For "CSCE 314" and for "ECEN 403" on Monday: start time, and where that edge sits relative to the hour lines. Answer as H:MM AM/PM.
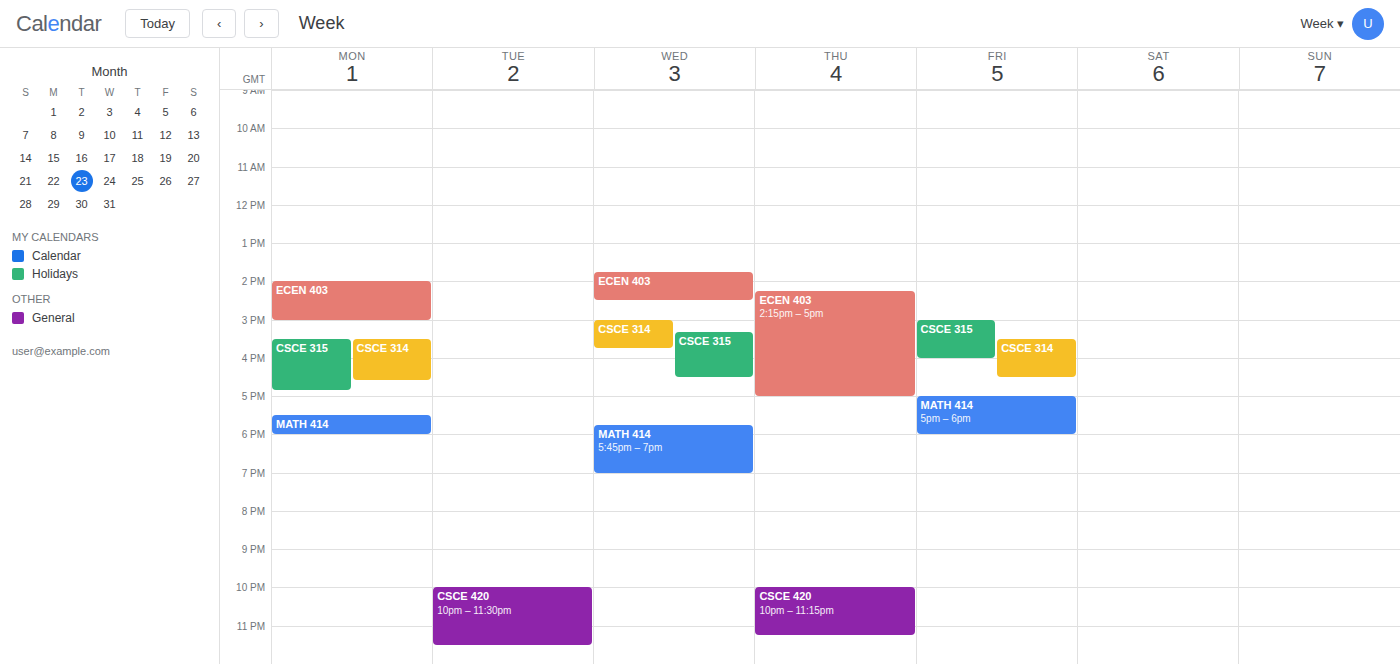
"CSCE 314": 3:30 PM, halfway between the 3 PM and 4 PM lines. "ECEN 403": 2:00 PM, exactly on the 2 PM line.